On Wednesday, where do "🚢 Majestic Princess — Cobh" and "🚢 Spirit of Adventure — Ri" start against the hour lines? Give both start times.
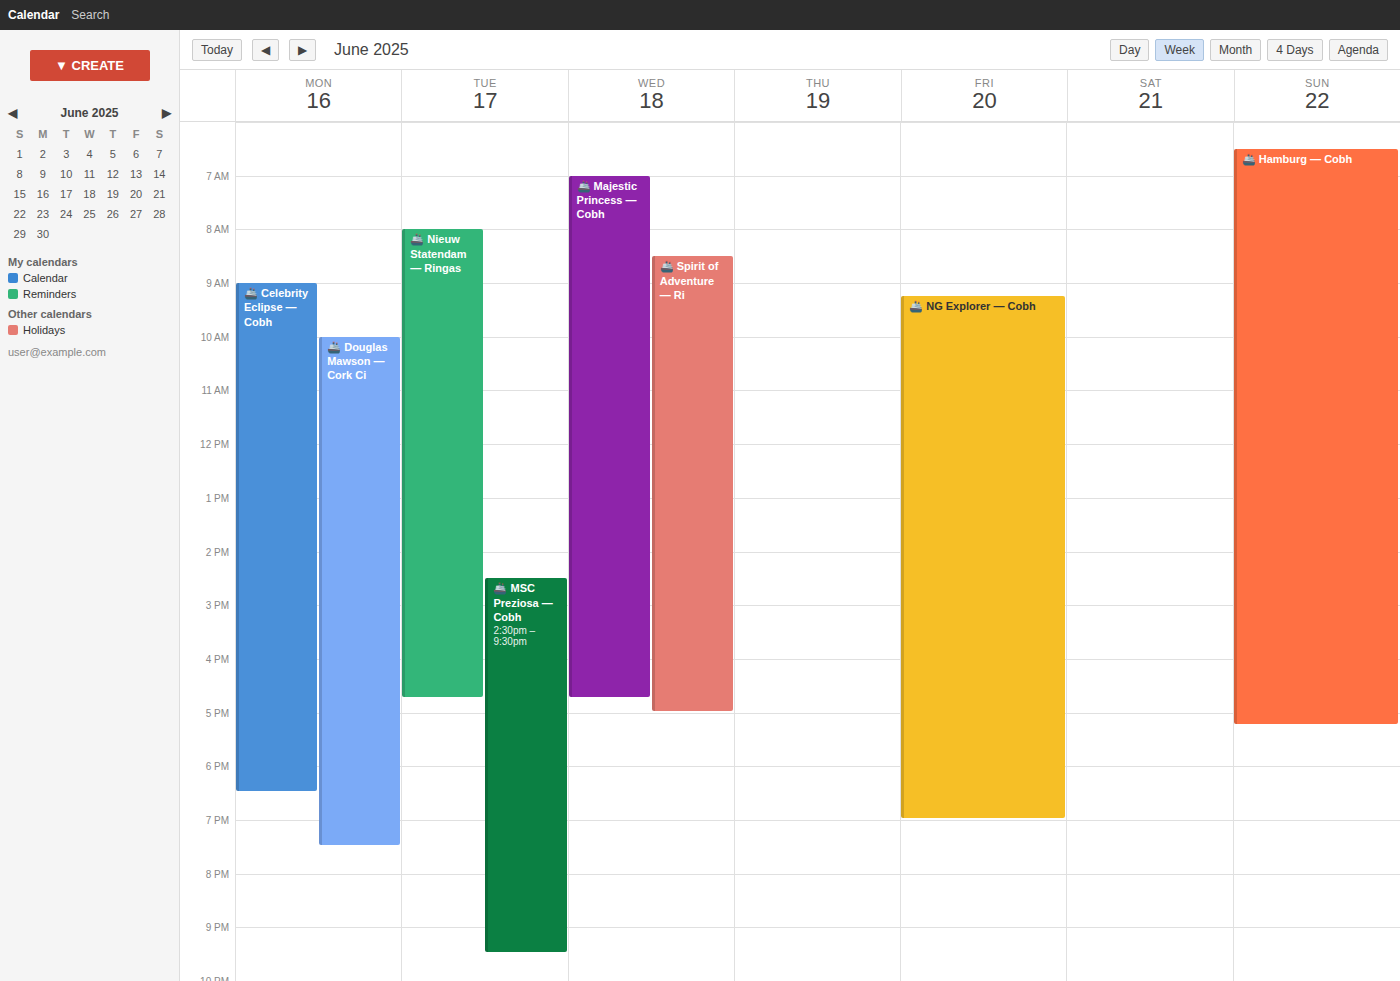
"🚢 Majestic Princess — Cobh": 7:00 AM, exactly on the 7 AM line. "🚢 Spirit of Adventure — Ri": 8:30 AM, halfway between the 8 AM and 9 AM lines.